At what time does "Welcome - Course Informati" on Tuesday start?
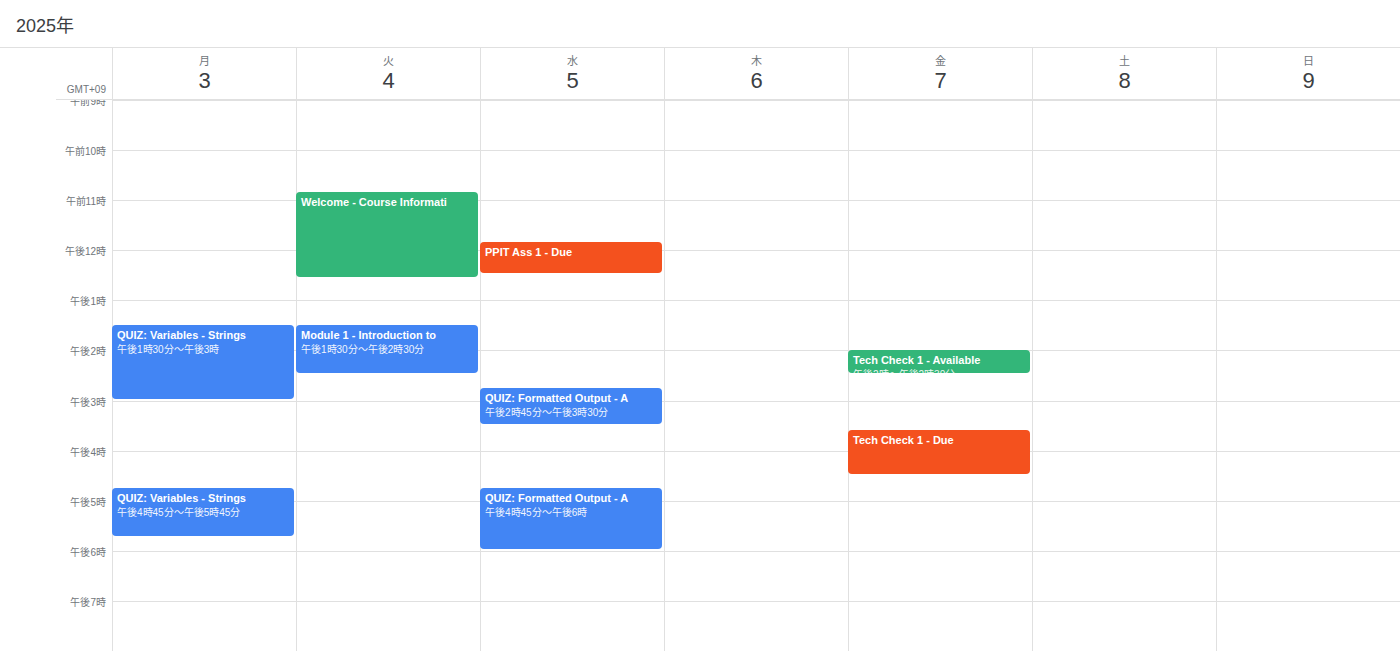
10:50